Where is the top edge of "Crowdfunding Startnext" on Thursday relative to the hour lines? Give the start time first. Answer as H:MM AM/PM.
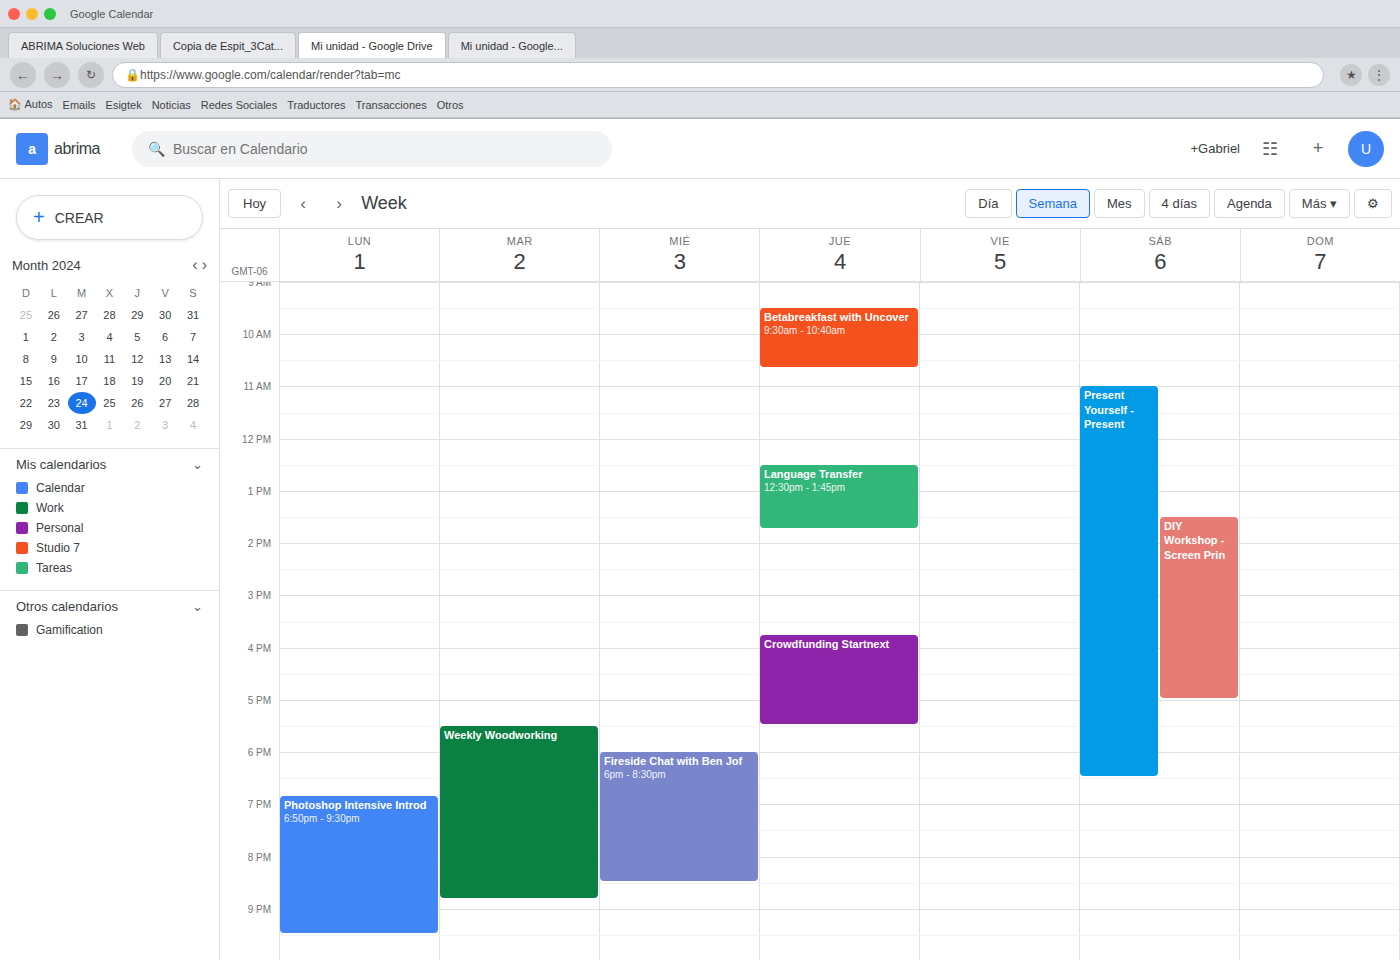
3:45 PM -- neither: three quarters of the way from the 3 PM line to the 4 PM line.